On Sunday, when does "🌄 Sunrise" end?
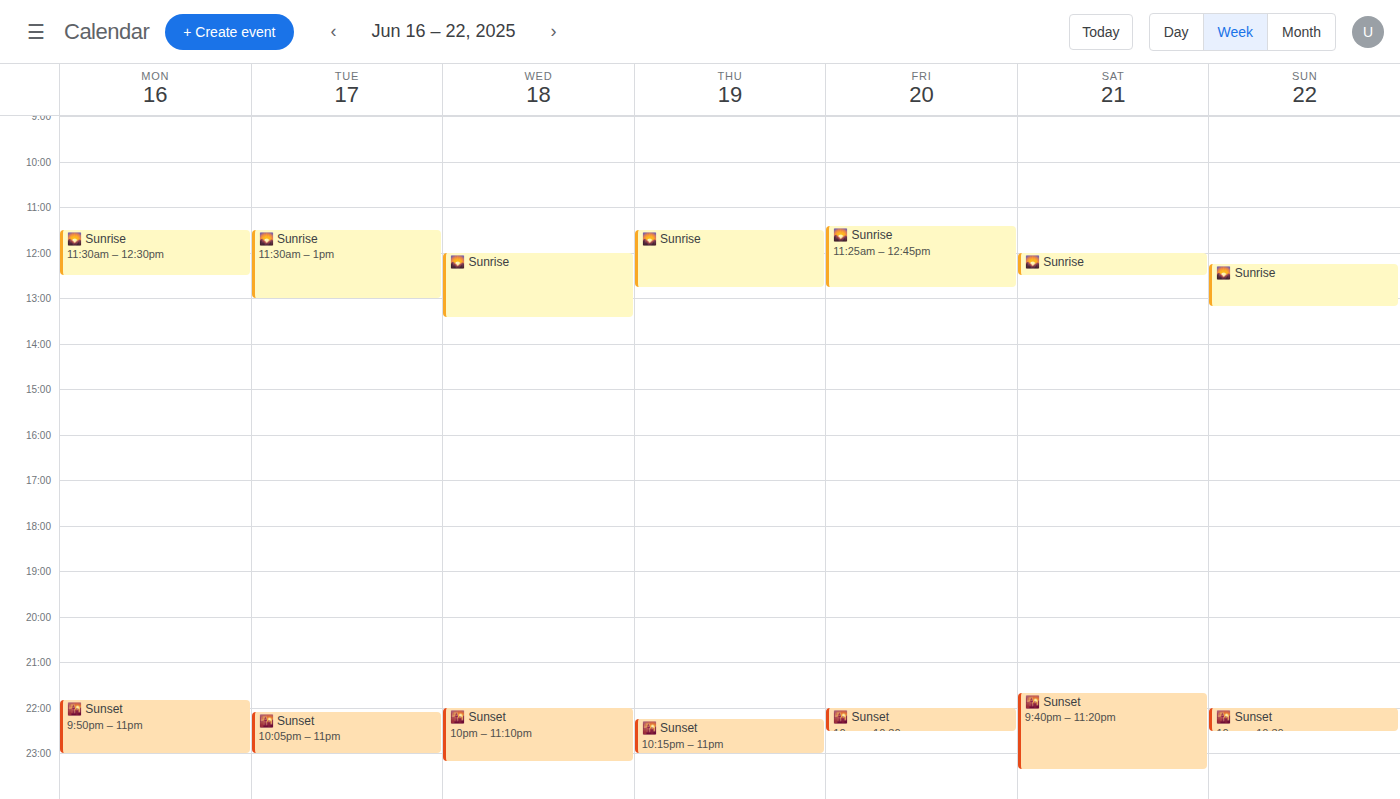
1:10 PM